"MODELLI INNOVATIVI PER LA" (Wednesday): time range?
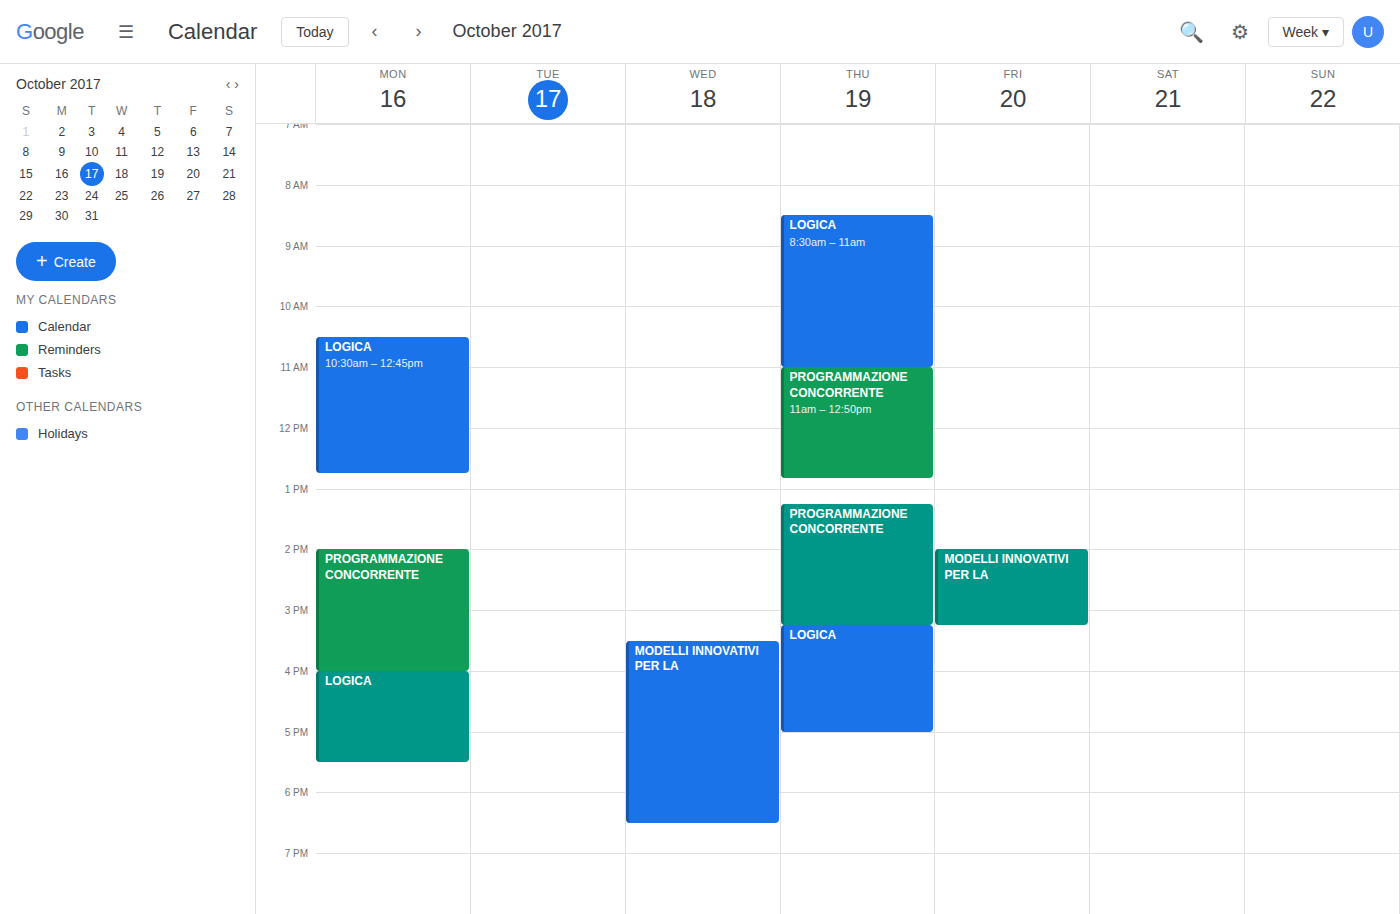
3:30 PM to 6:30 PM